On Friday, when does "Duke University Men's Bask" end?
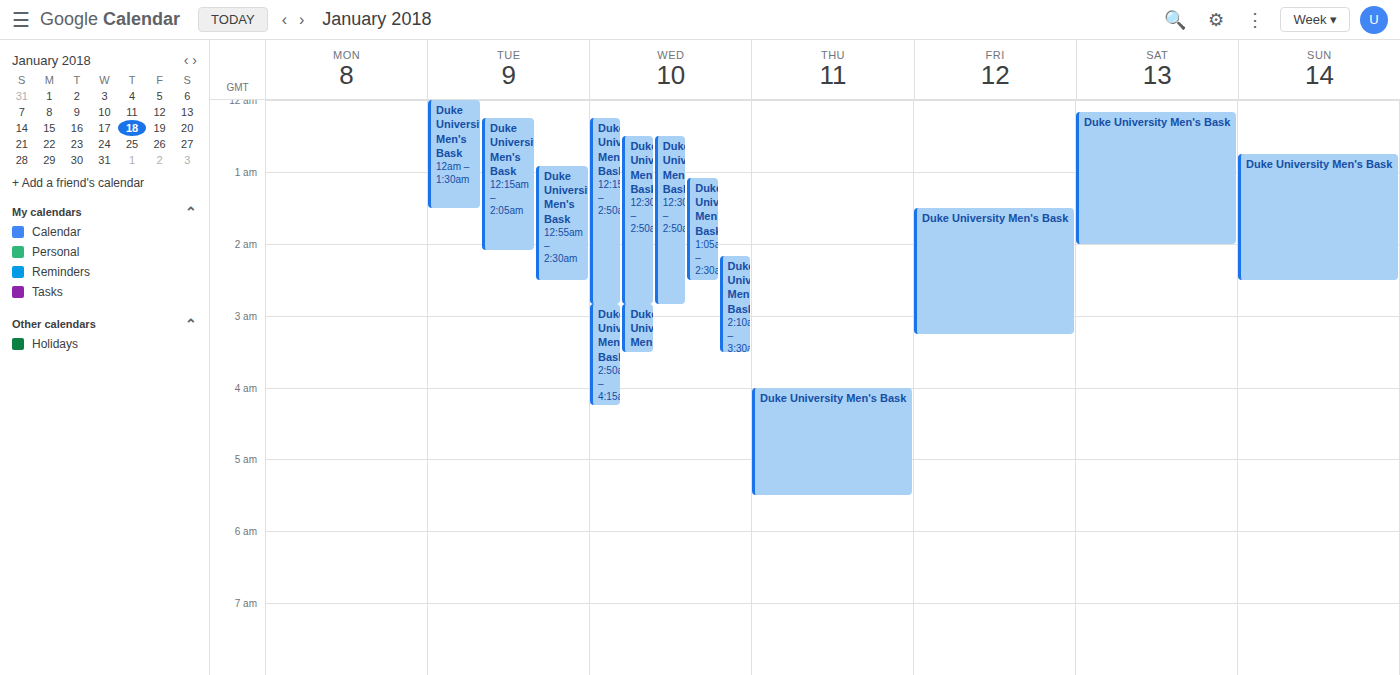
3:15 AM